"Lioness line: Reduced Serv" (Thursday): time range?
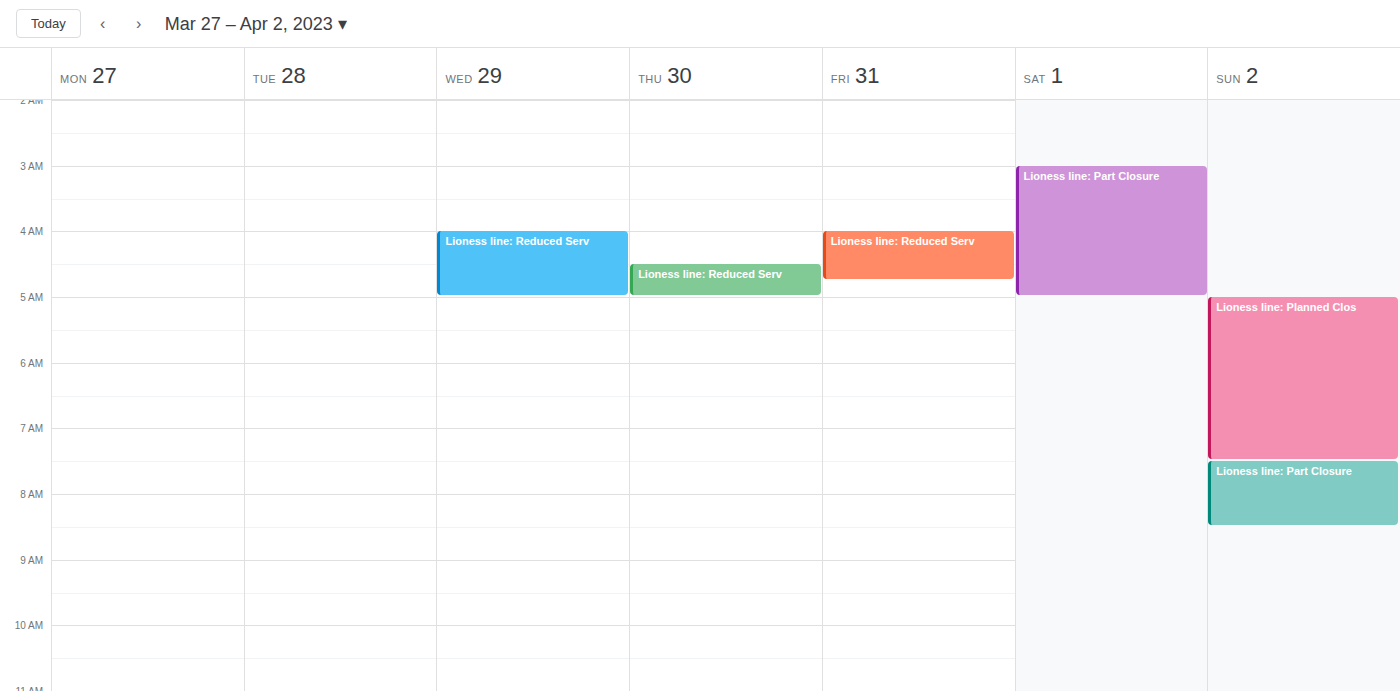
04:30 to 05:00